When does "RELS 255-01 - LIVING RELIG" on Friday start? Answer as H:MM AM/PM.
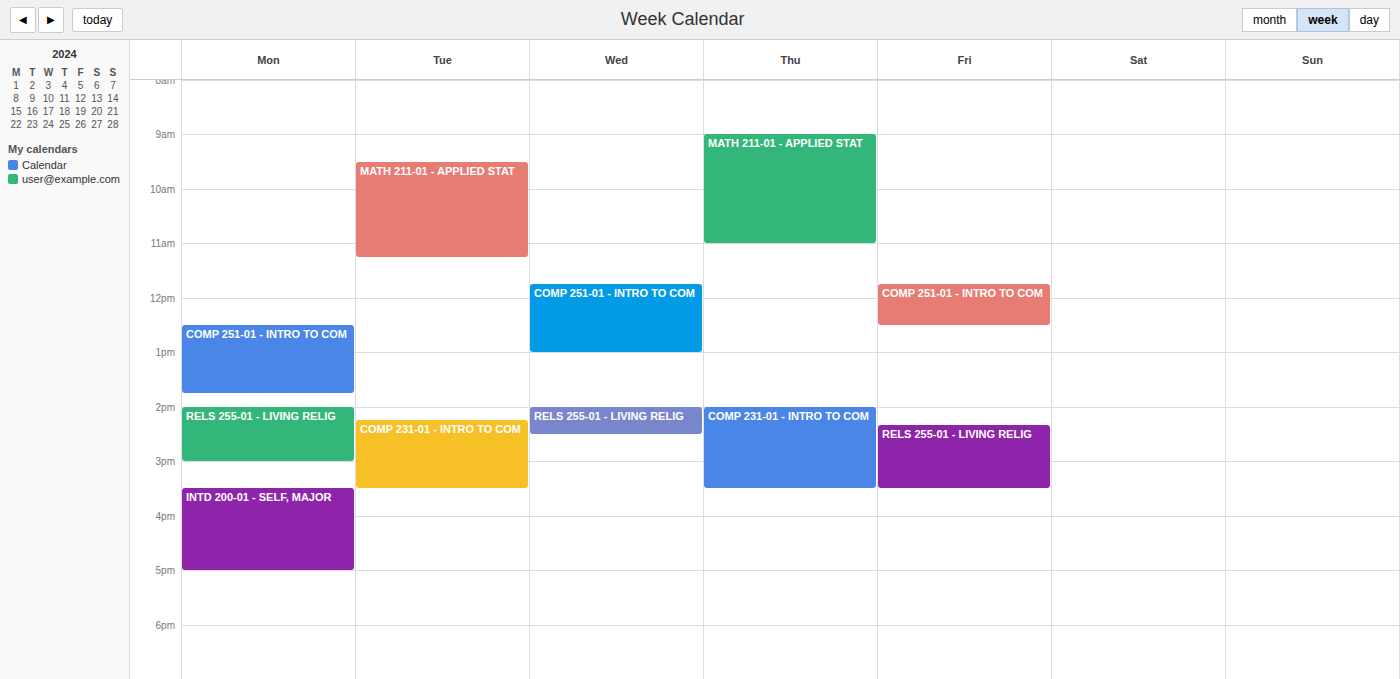
2:20 PM